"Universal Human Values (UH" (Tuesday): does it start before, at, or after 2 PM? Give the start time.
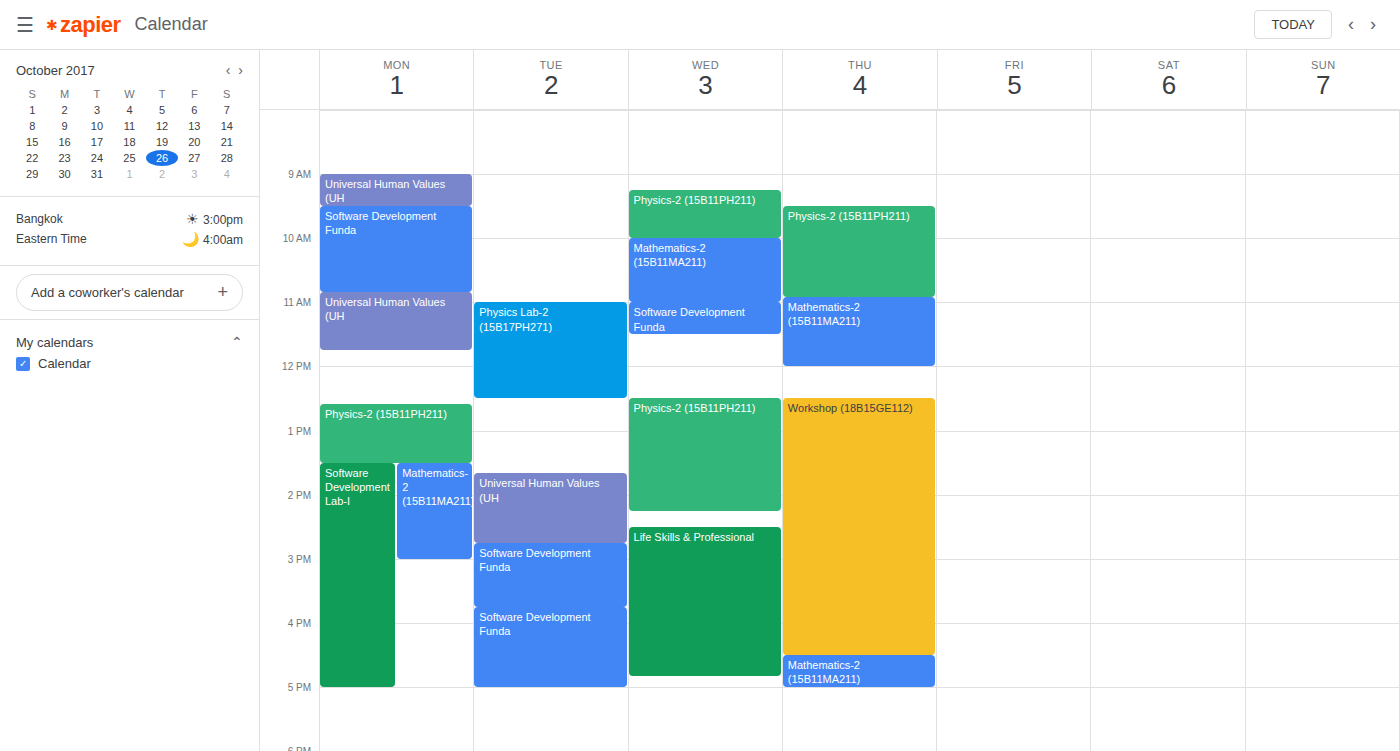
1:40 PM -- before 2 PM, 20 minutes above the 2 PM line.